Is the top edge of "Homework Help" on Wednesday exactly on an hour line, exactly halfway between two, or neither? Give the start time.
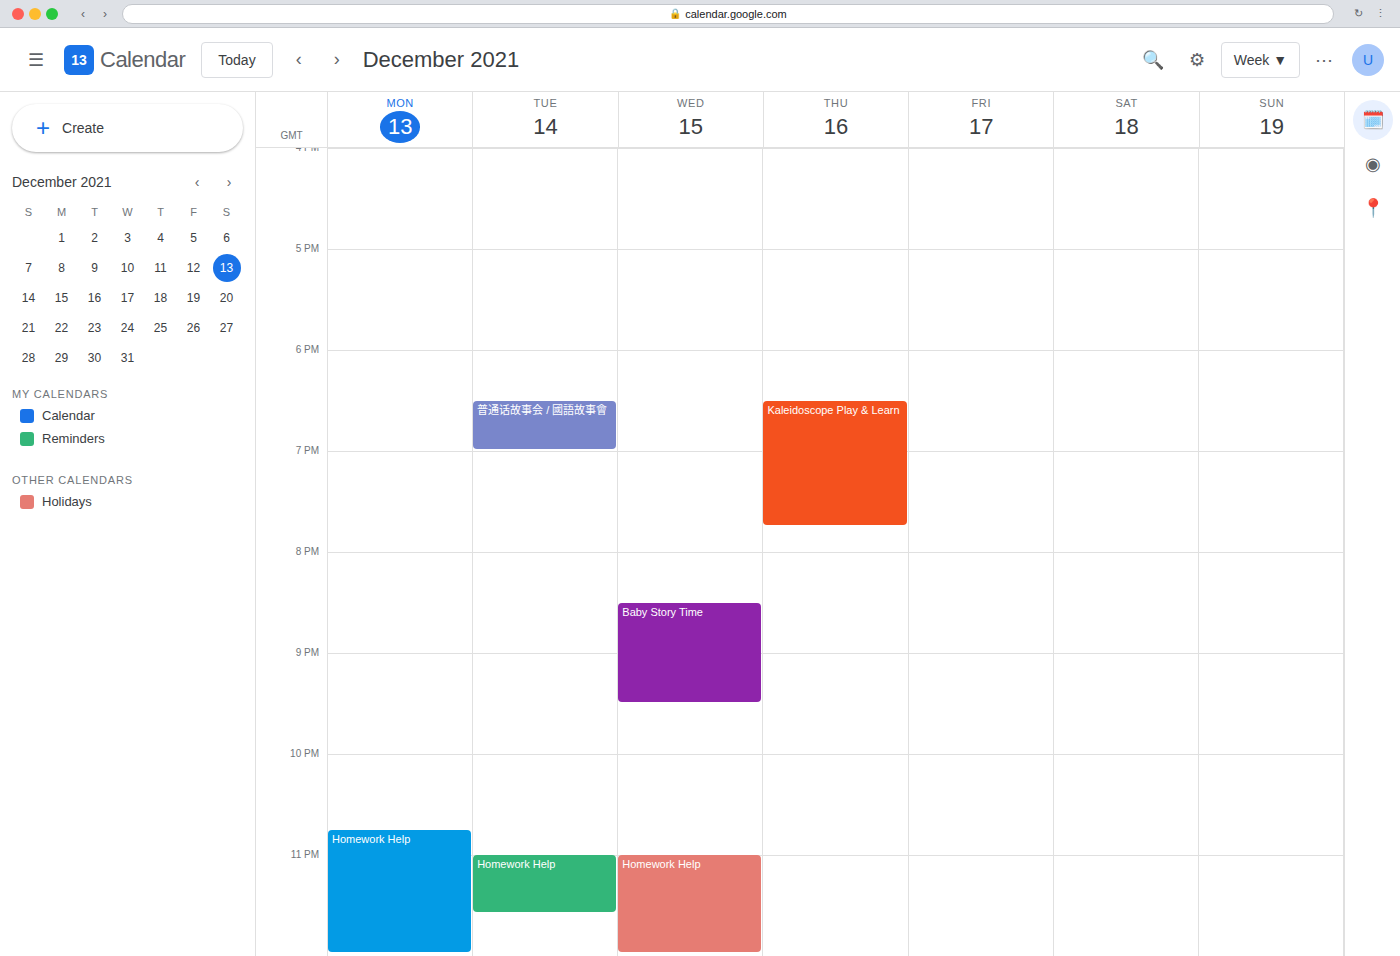
11:00 PM -- exactly on the 11 PM line.